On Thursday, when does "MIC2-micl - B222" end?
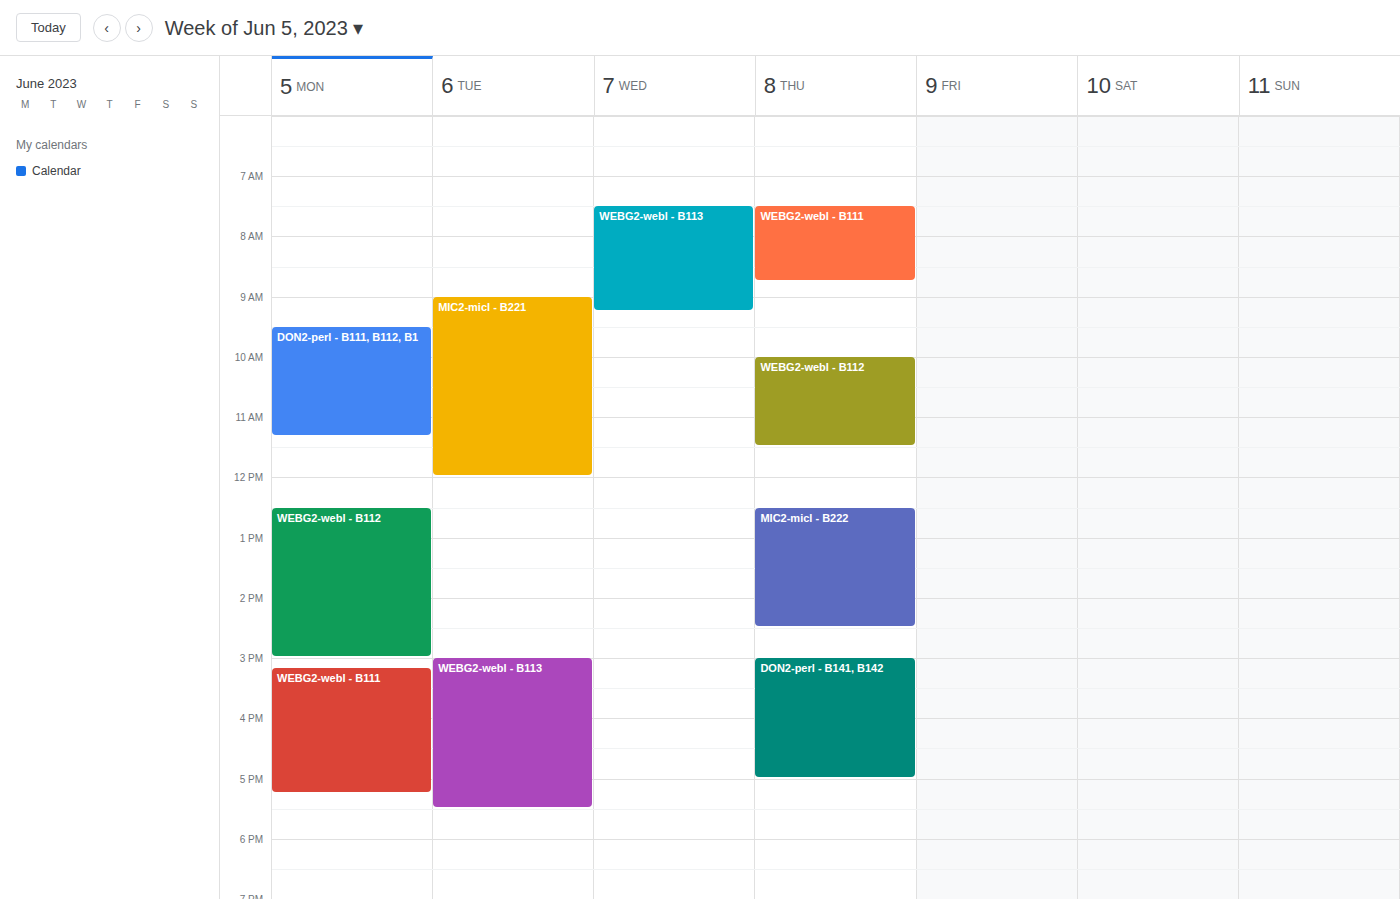
2:30 PM